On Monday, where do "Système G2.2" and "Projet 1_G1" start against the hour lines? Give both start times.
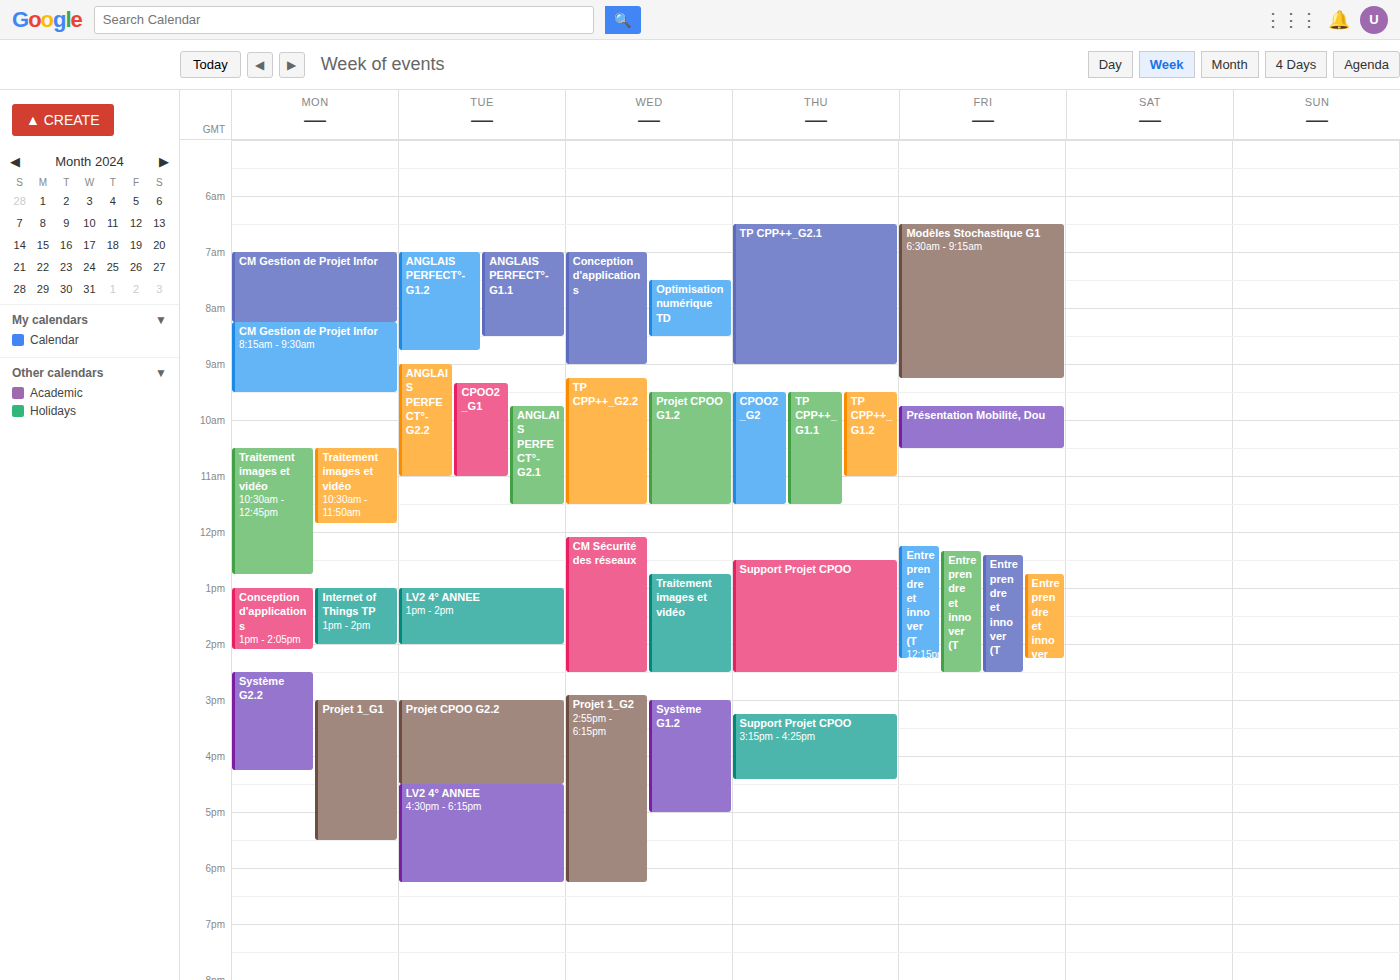
"Système G2.2": 2:30 PM, halfway between the 2 PM and 3 PM lines. "Projet 1_G1": 3:00 PM, exactly on the 3 PM line.